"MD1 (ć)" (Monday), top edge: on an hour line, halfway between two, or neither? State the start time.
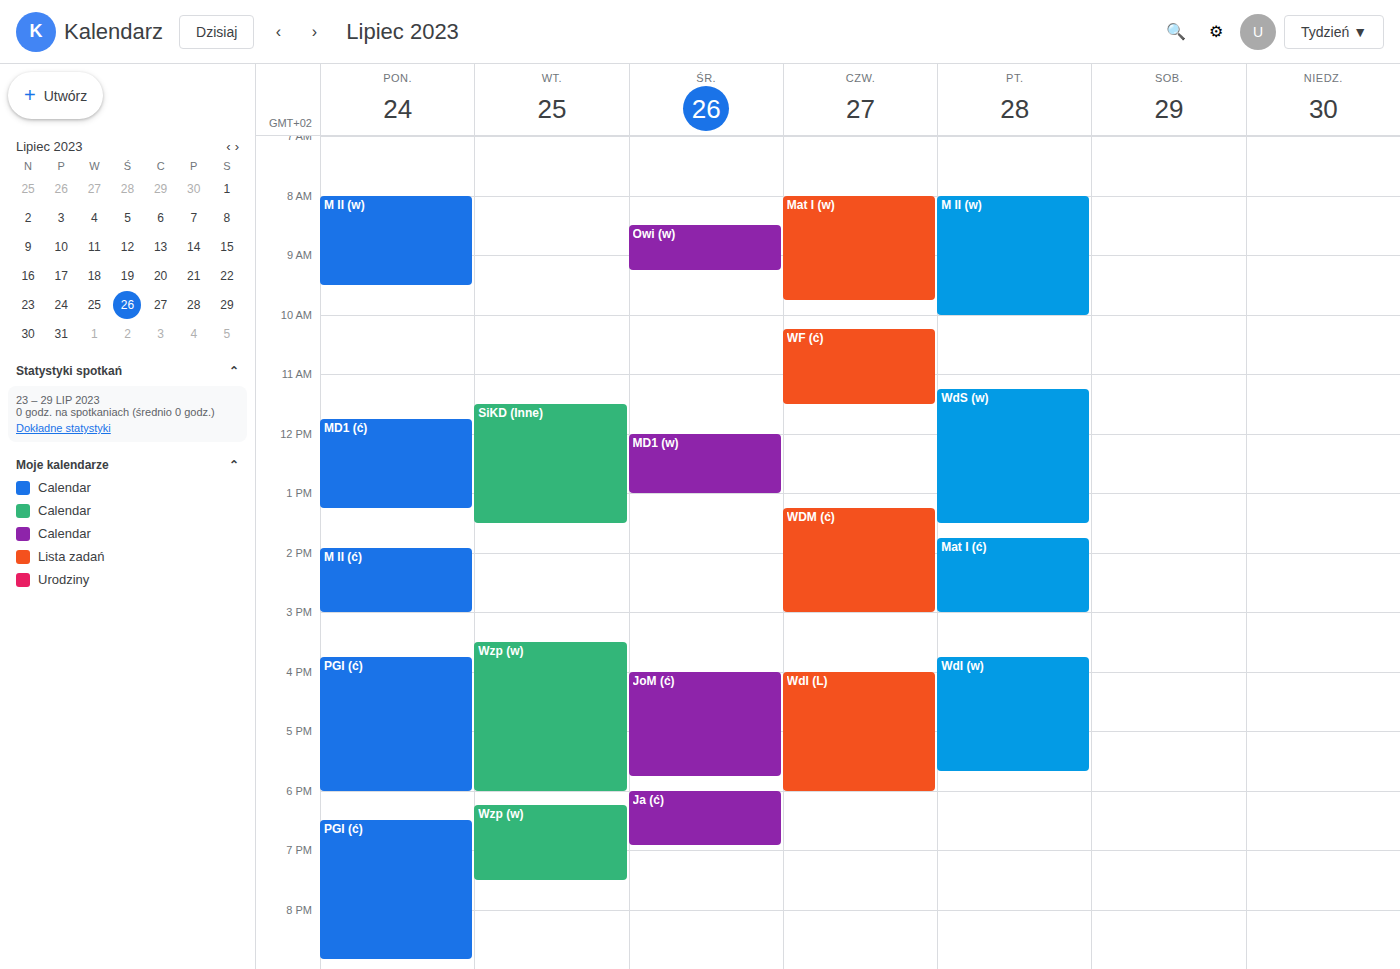
11:45 AM -- neither: three quarters of the way from the 11 AM line to the 12 PM line.